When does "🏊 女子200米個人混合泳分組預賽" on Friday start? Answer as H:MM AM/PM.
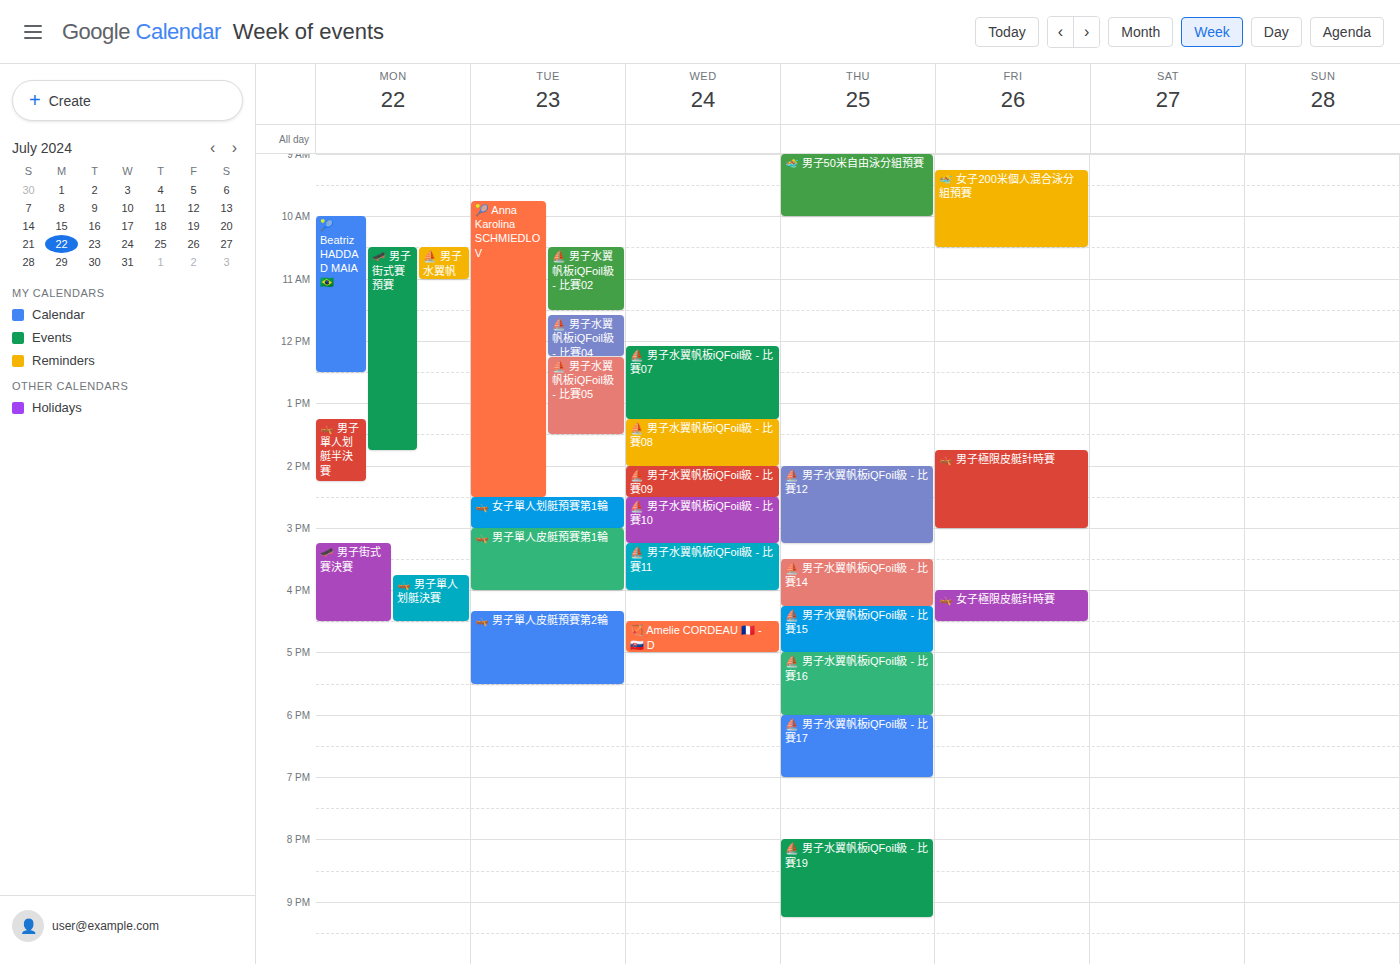
9:15 AM